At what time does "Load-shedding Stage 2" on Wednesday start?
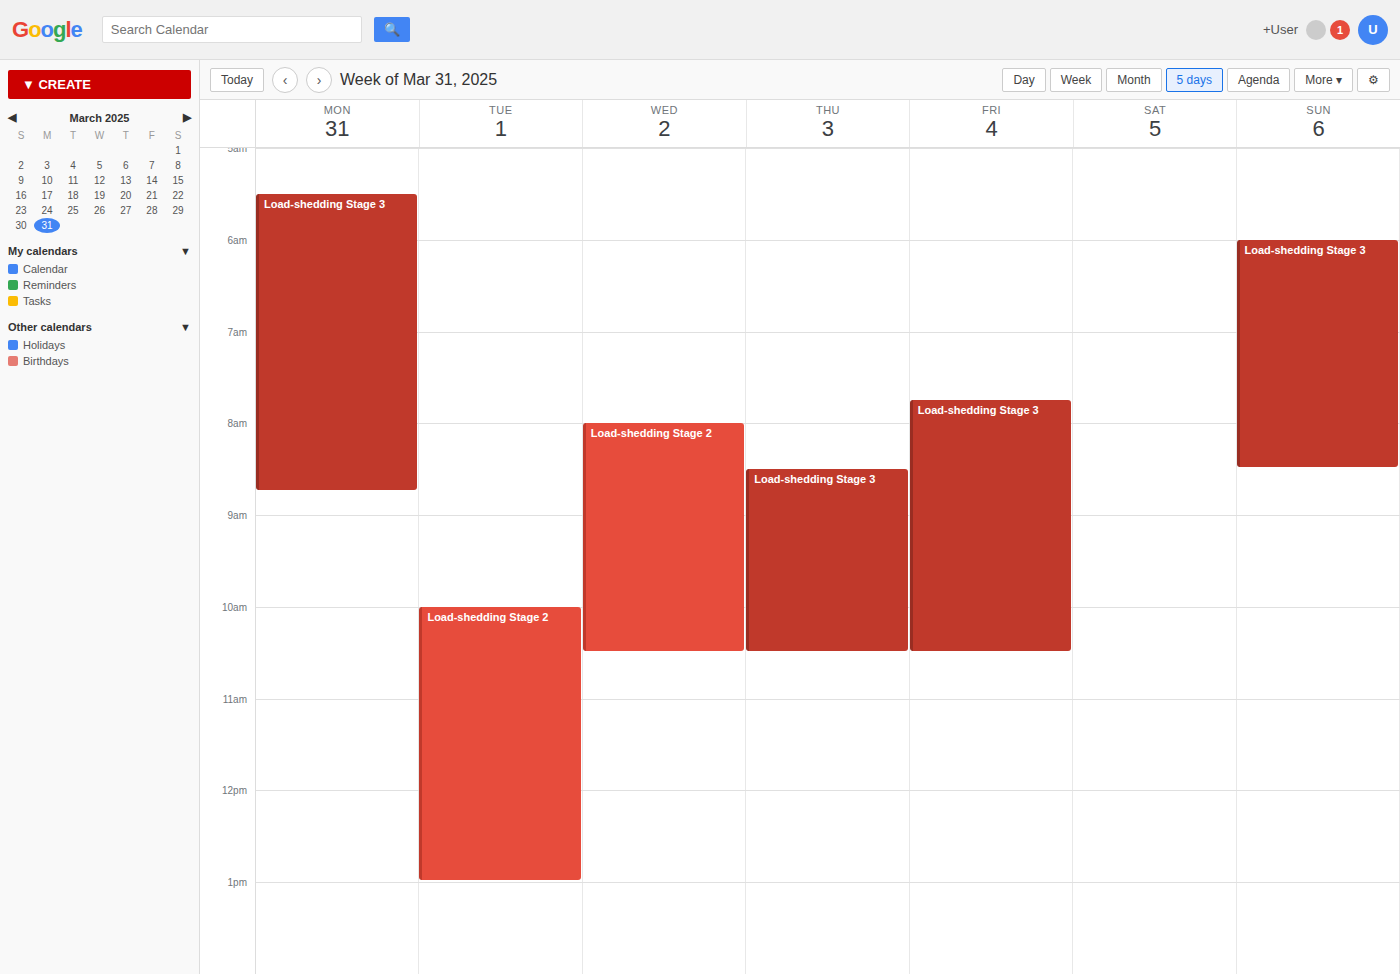
8:00 AM